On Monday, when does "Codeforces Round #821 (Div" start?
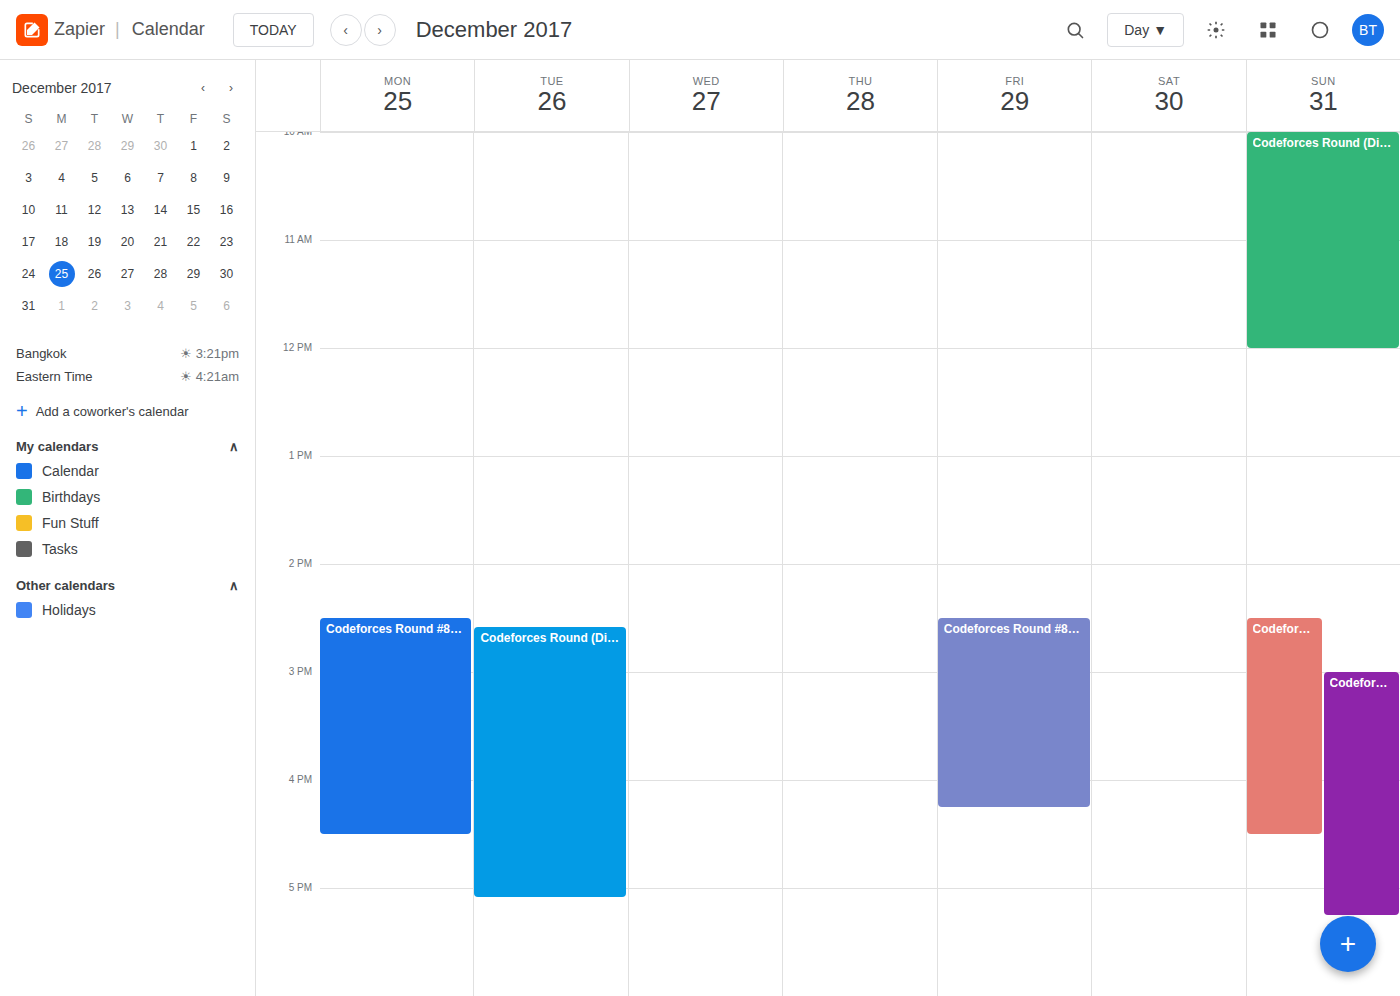
2:30 PM